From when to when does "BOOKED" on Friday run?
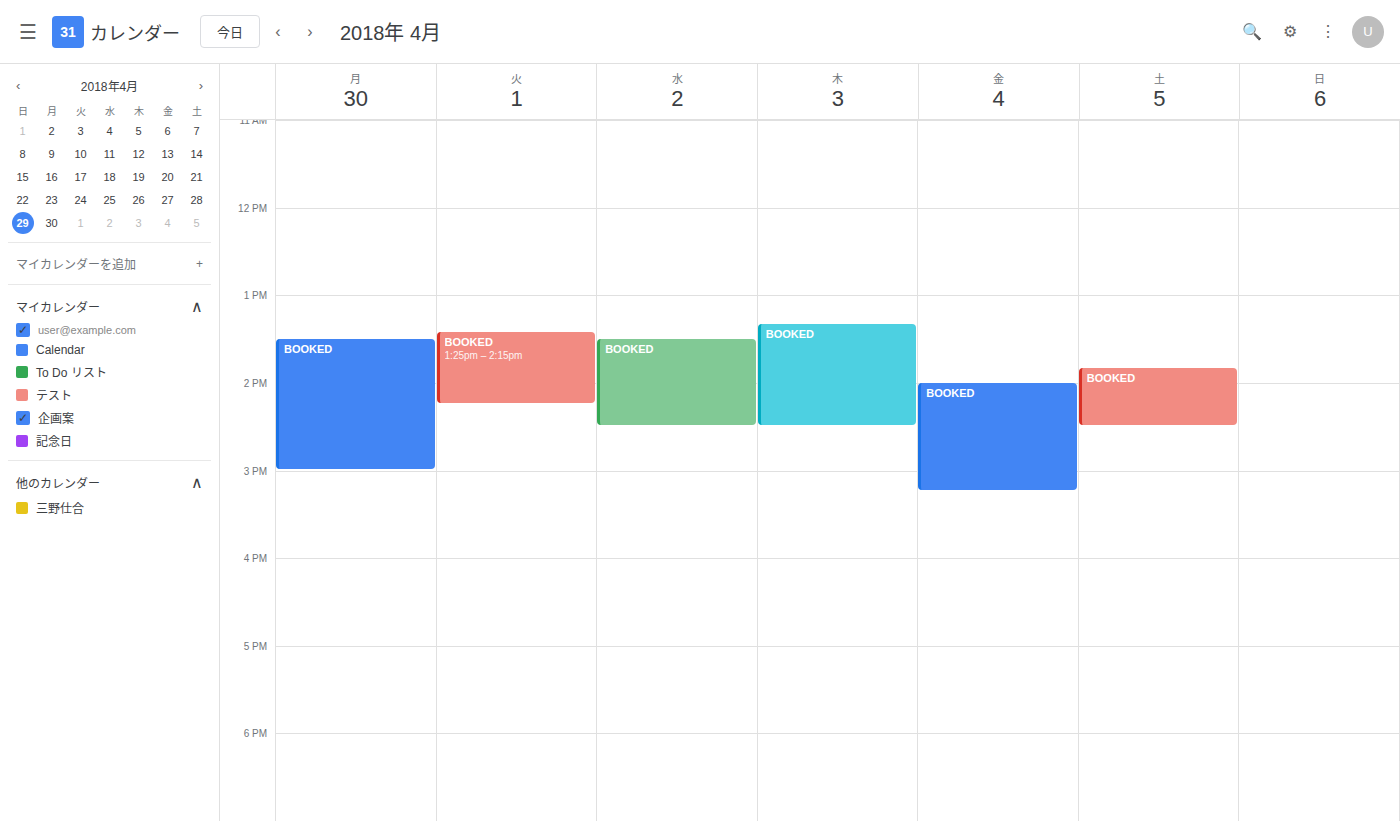
2:00 PM to 3:15 PM